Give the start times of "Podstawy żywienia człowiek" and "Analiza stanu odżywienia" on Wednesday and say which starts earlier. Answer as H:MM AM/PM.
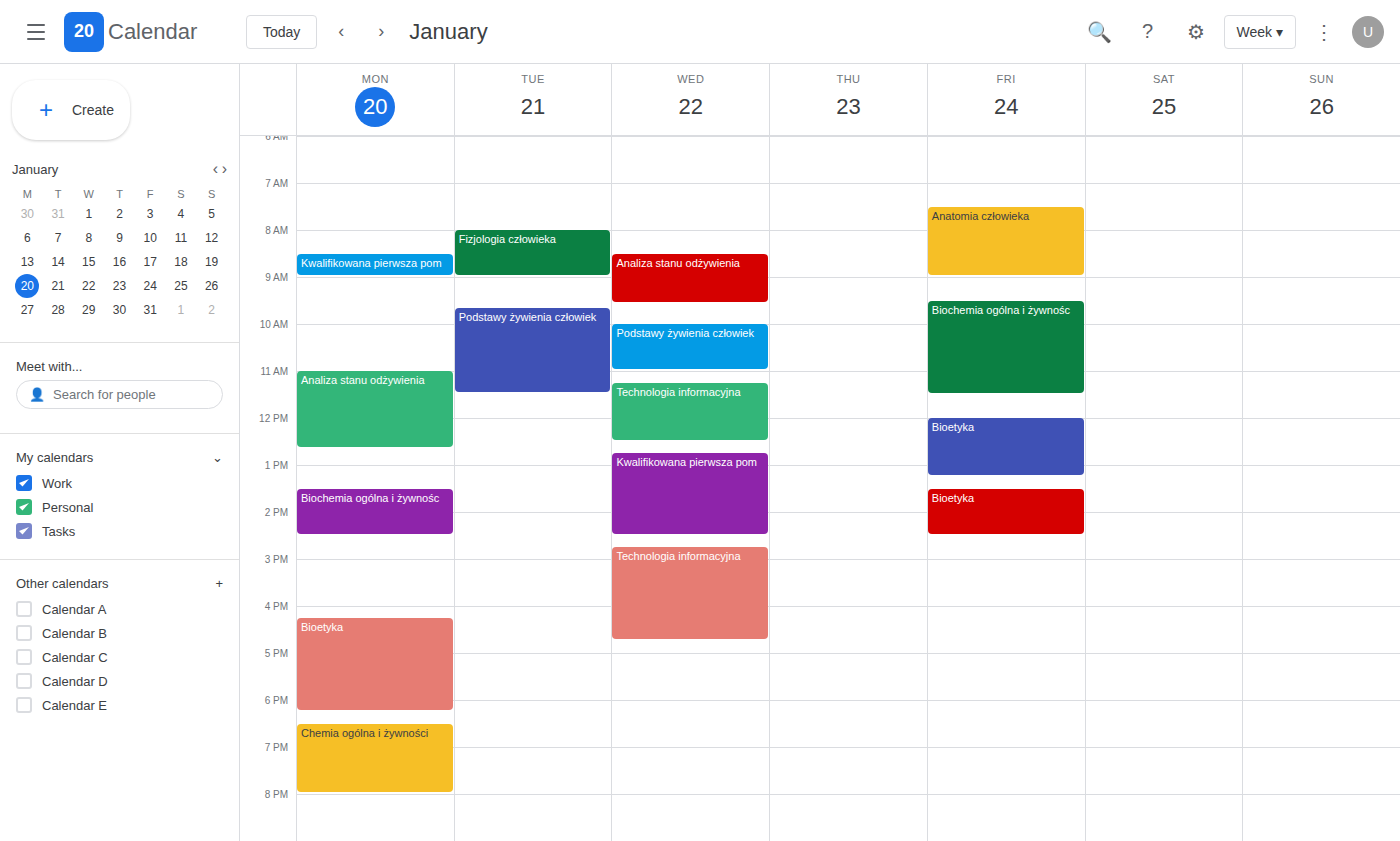
"Analiza stanu odżywienia" 8:30 AM; "Podstawy żywienia człowiek" 10:00 AM.